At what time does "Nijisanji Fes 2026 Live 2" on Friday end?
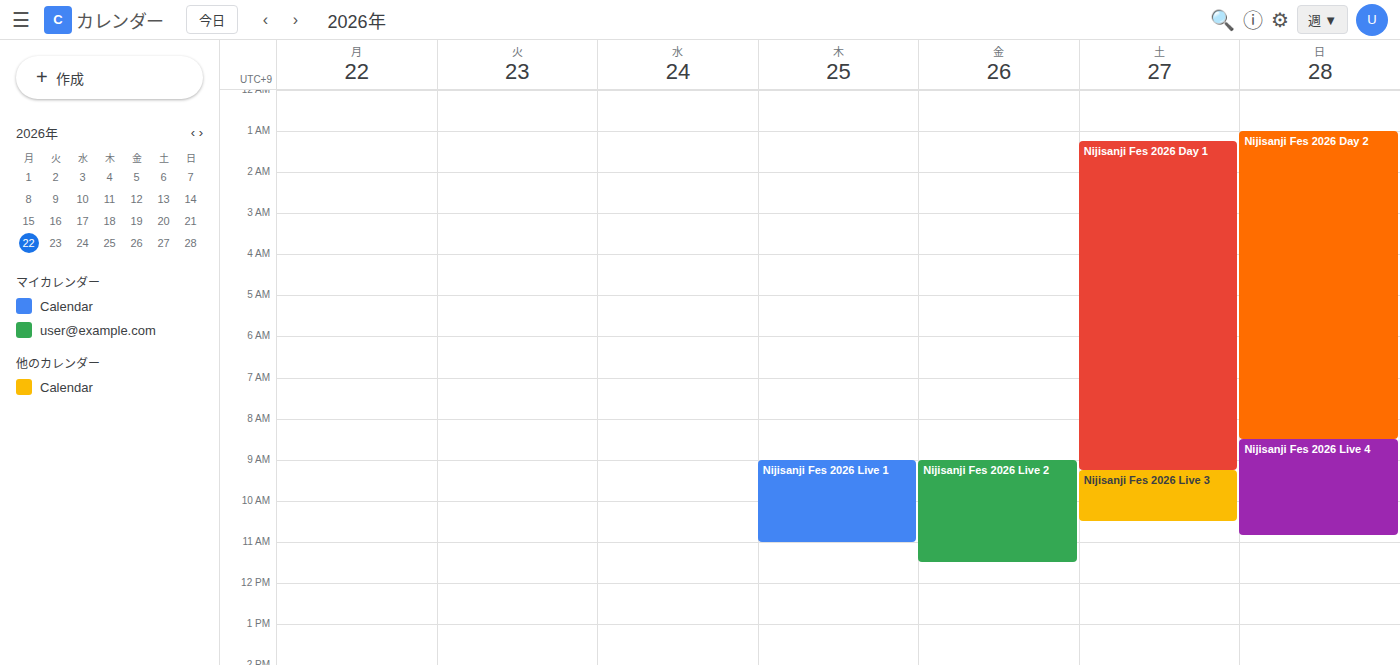
11:30 AM